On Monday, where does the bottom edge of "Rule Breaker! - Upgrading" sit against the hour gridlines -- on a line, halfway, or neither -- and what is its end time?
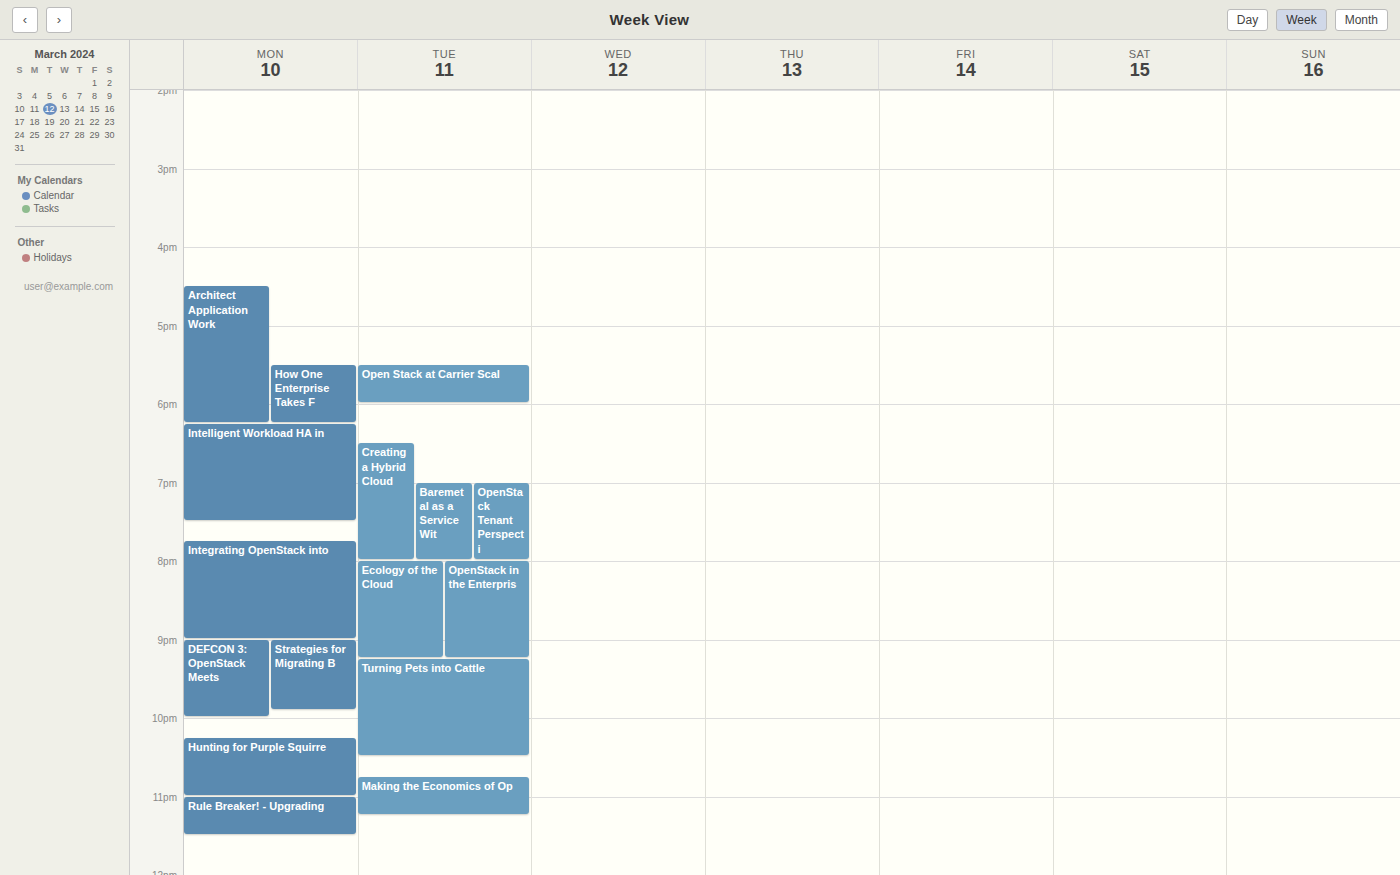
11:30 PM -- halfway between the 11 PM and 12 AM lines.